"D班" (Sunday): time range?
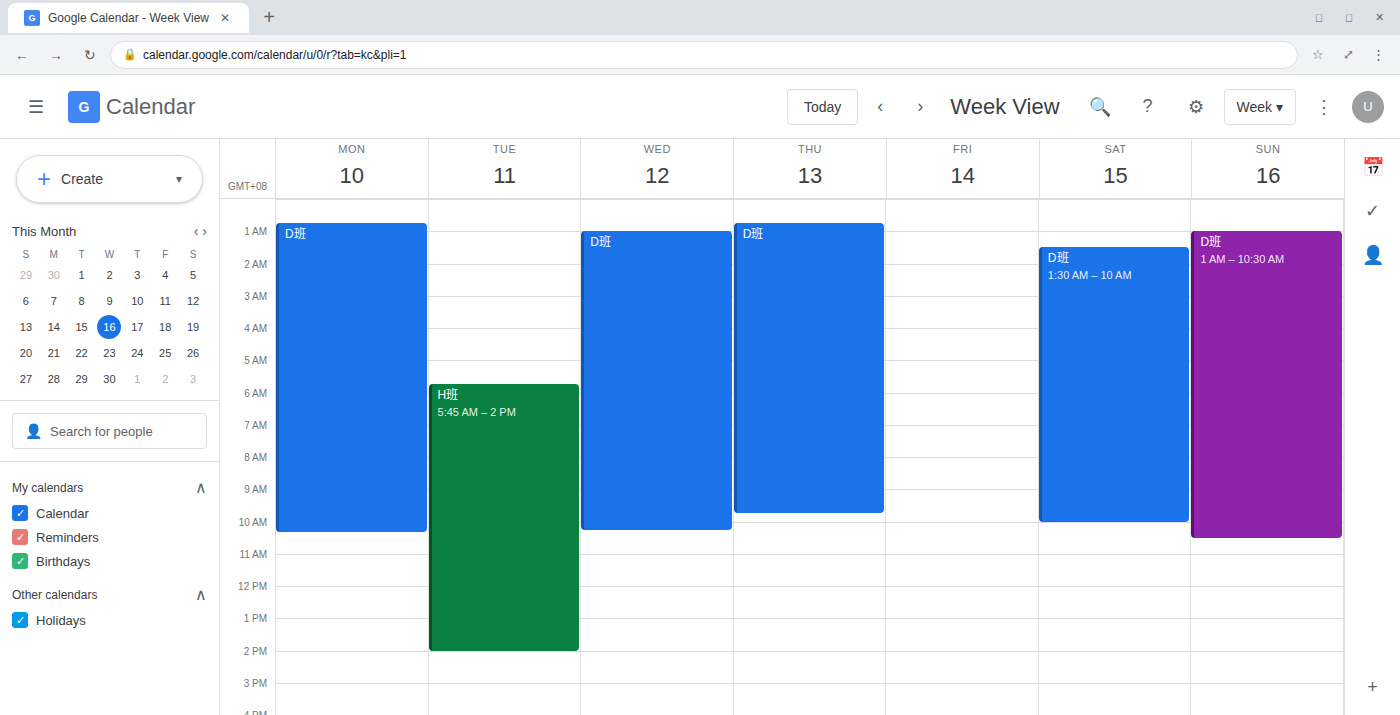
01:00 to 10:30